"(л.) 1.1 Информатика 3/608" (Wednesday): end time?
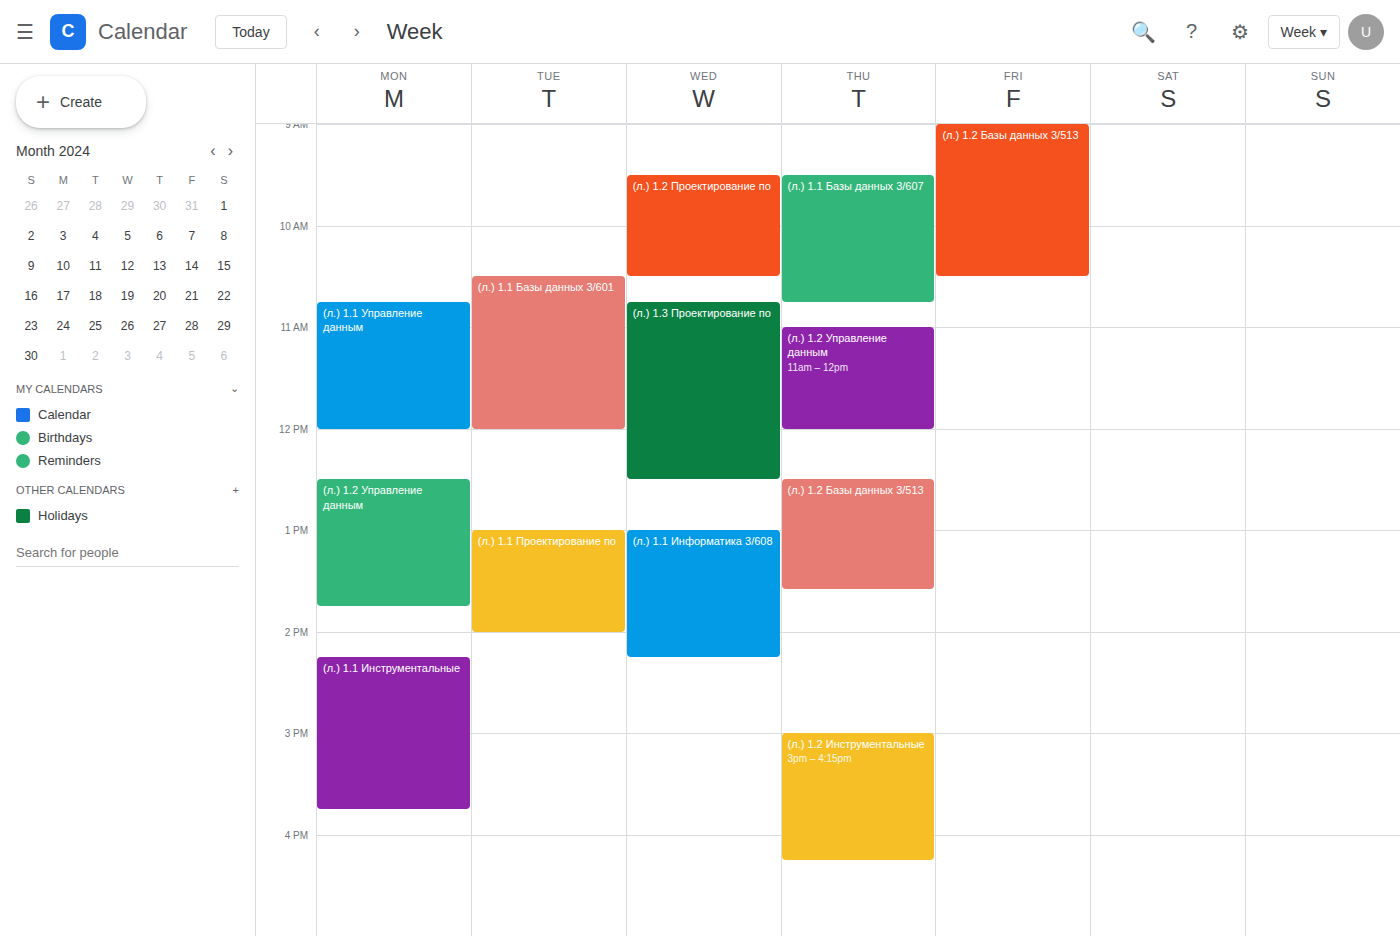
2:15 PM